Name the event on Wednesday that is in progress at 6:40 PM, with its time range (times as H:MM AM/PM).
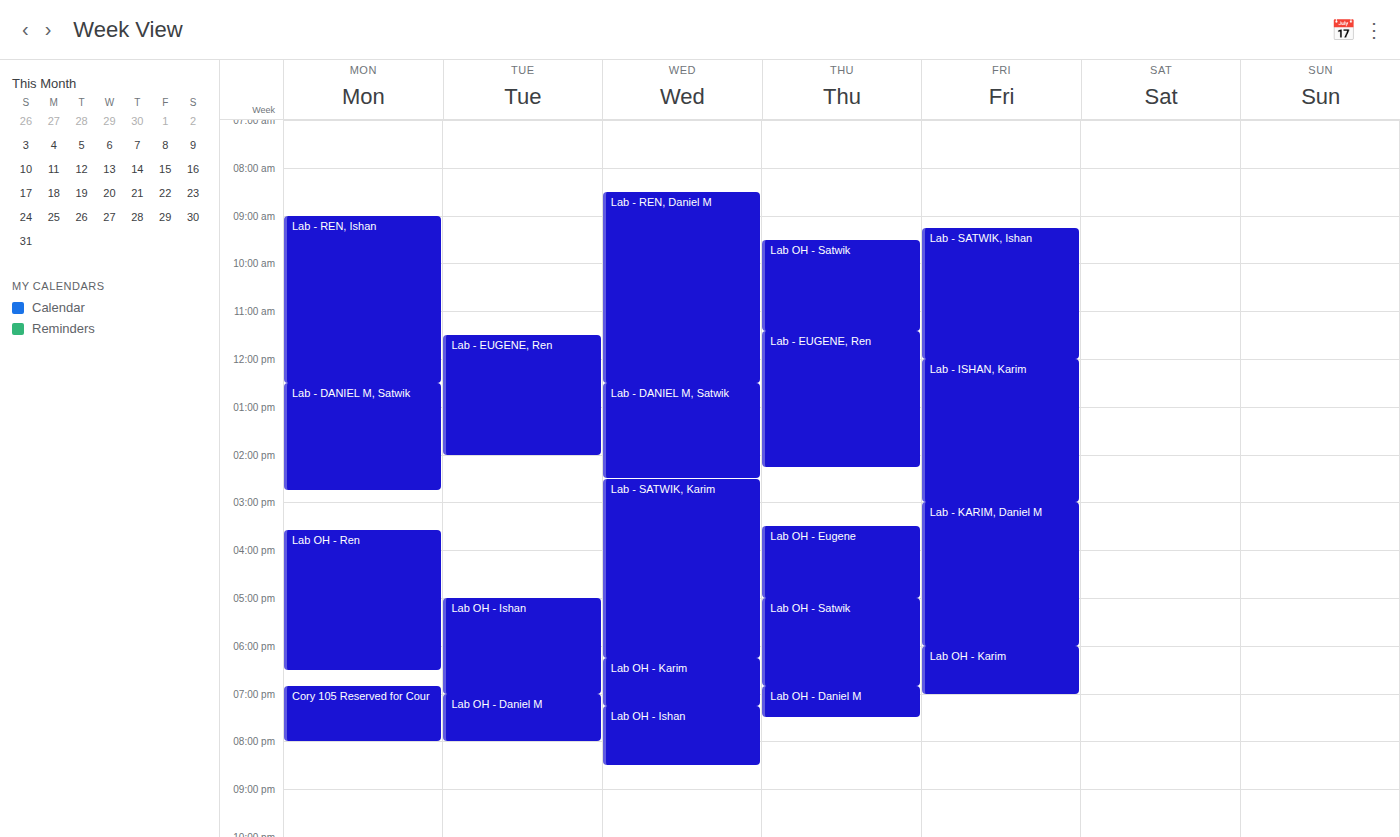
"Lab OH - Karim", 6:15 PM to 7:15 PM